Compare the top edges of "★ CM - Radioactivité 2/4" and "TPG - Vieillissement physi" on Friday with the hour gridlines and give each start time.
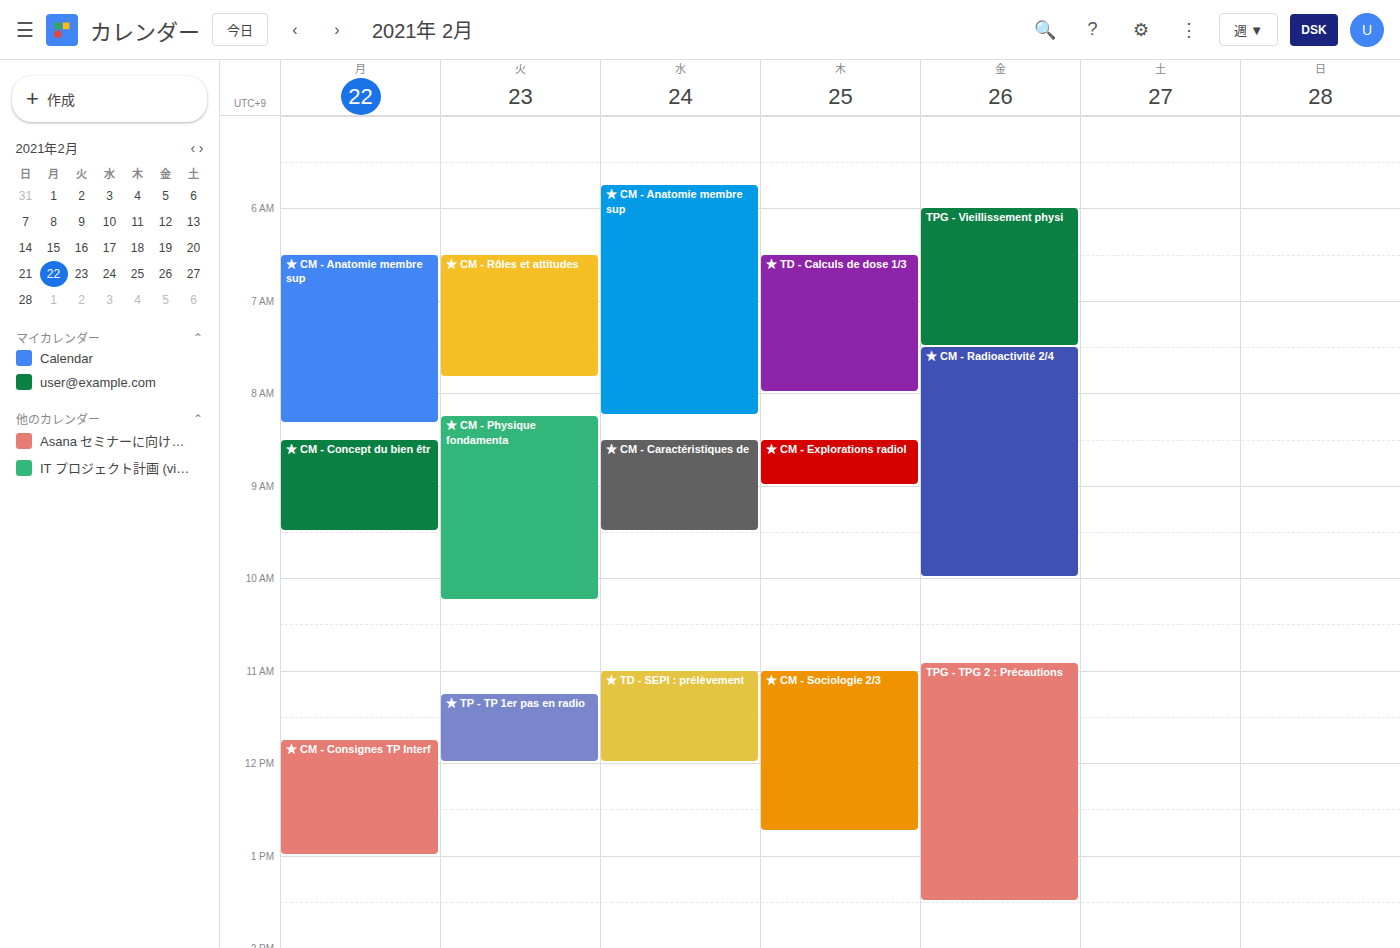
"★ CM - Radioactivité 2/4": 7:30 AM, halfway between the 7 AM and 8 AM lines. "TPG - Vieillissement physi": 6:00 AM, exactly on the 6 AM line.